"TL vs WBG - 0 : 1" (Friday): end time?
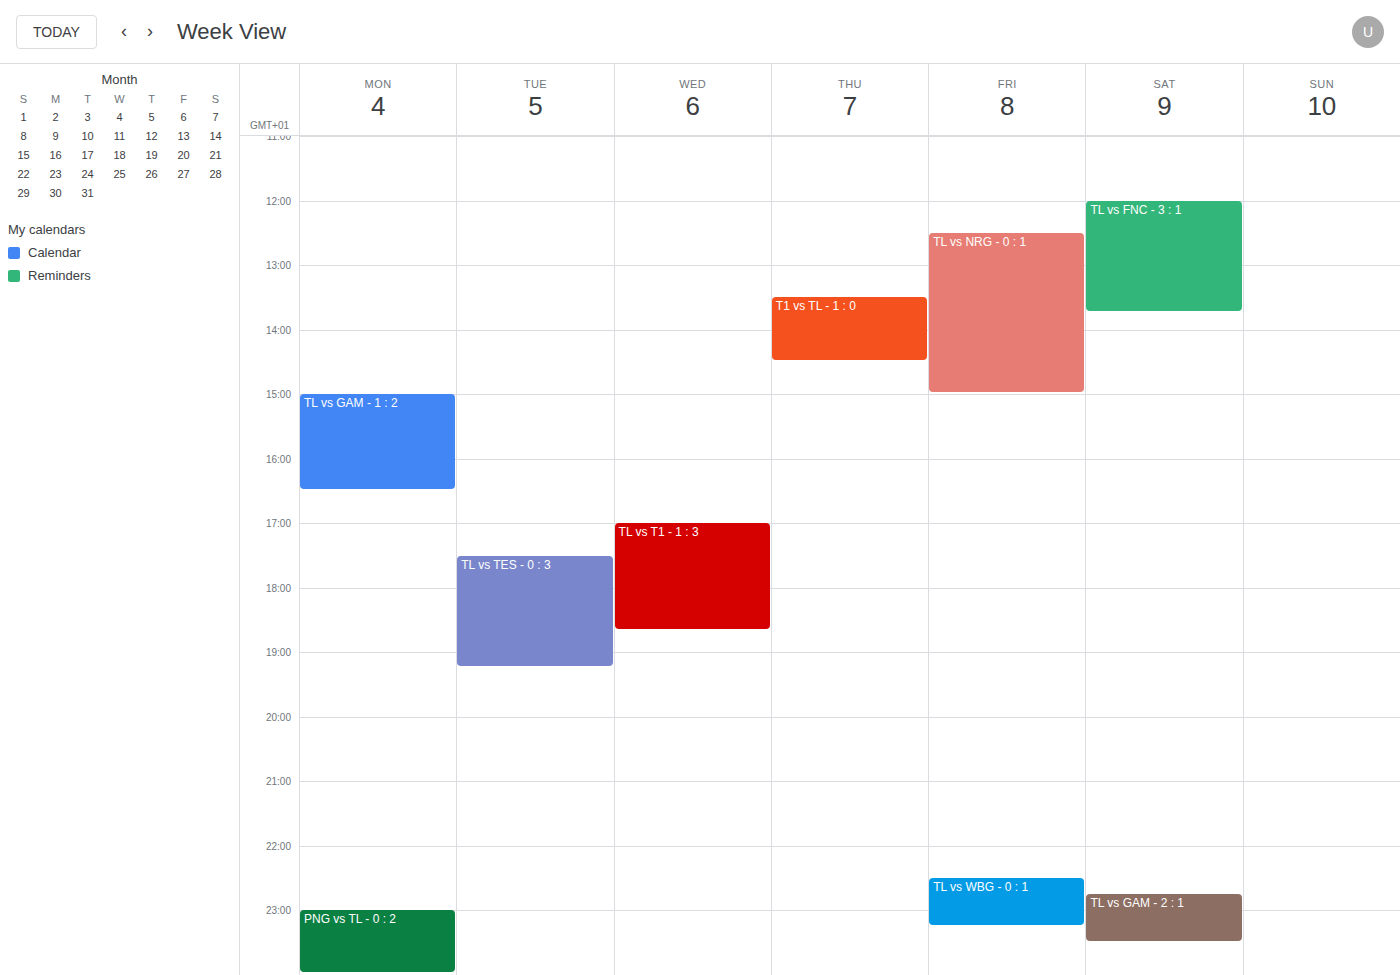
11:15 PM